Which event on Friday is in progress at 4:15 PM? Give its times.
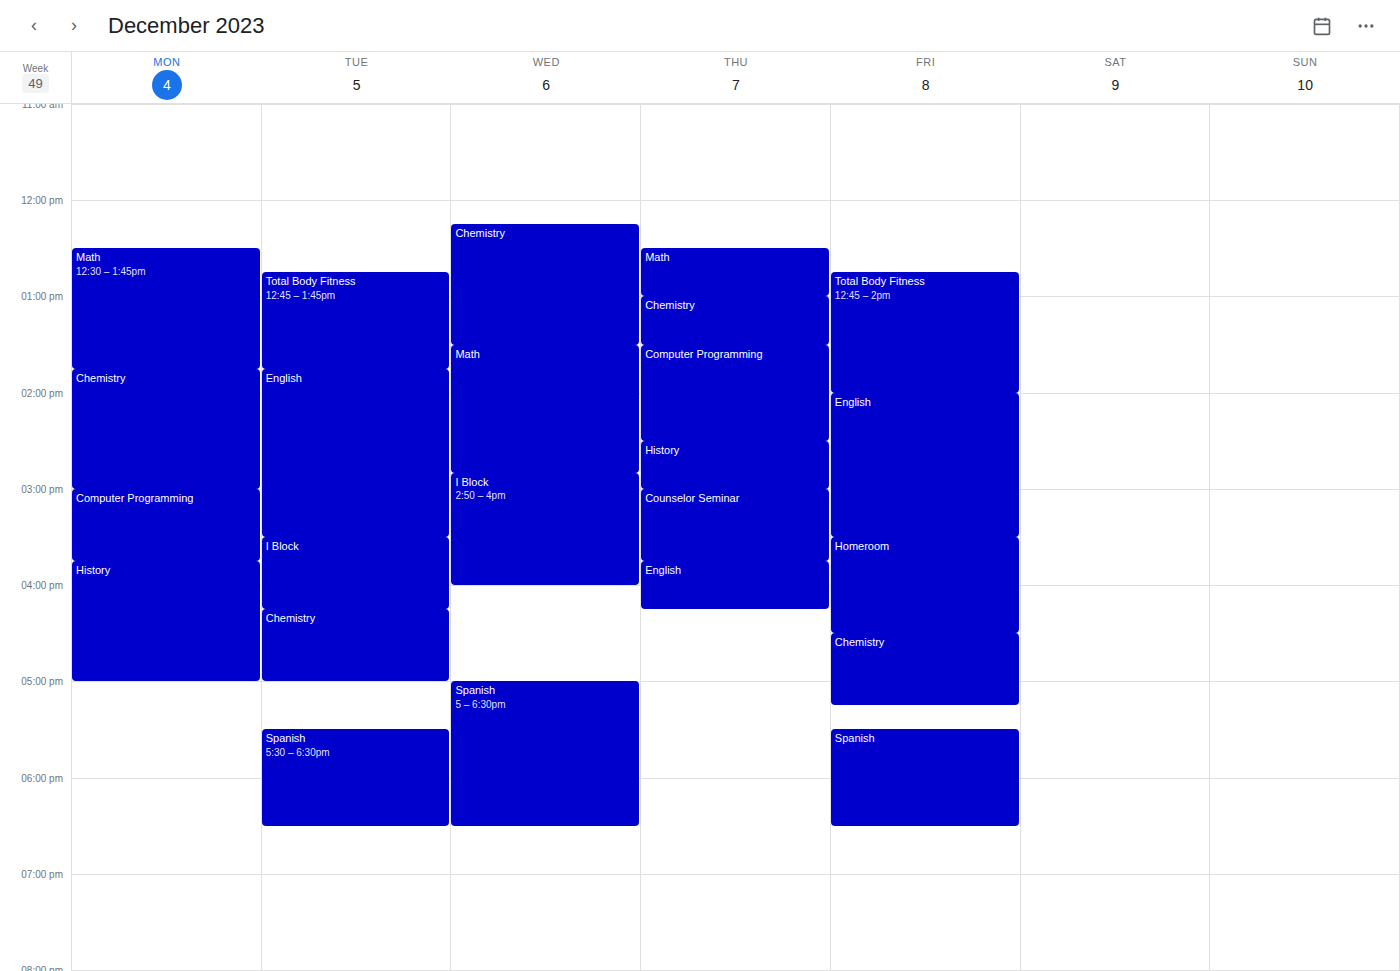
"Homeroom", 3:30 PM to 4:30 PM